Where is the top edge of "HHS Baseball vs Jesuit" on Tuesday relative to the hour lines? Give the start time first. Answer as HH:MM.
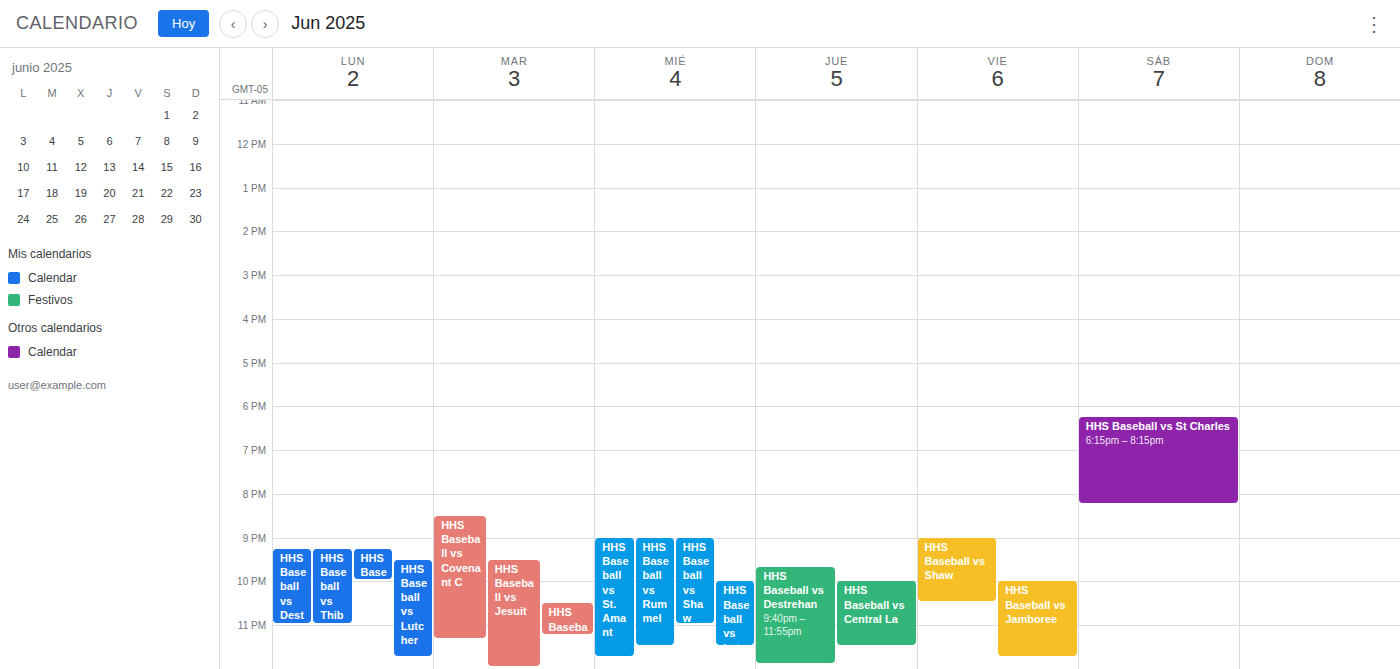
21:30 -- halfway between the 21:00 and 22:00 lines.